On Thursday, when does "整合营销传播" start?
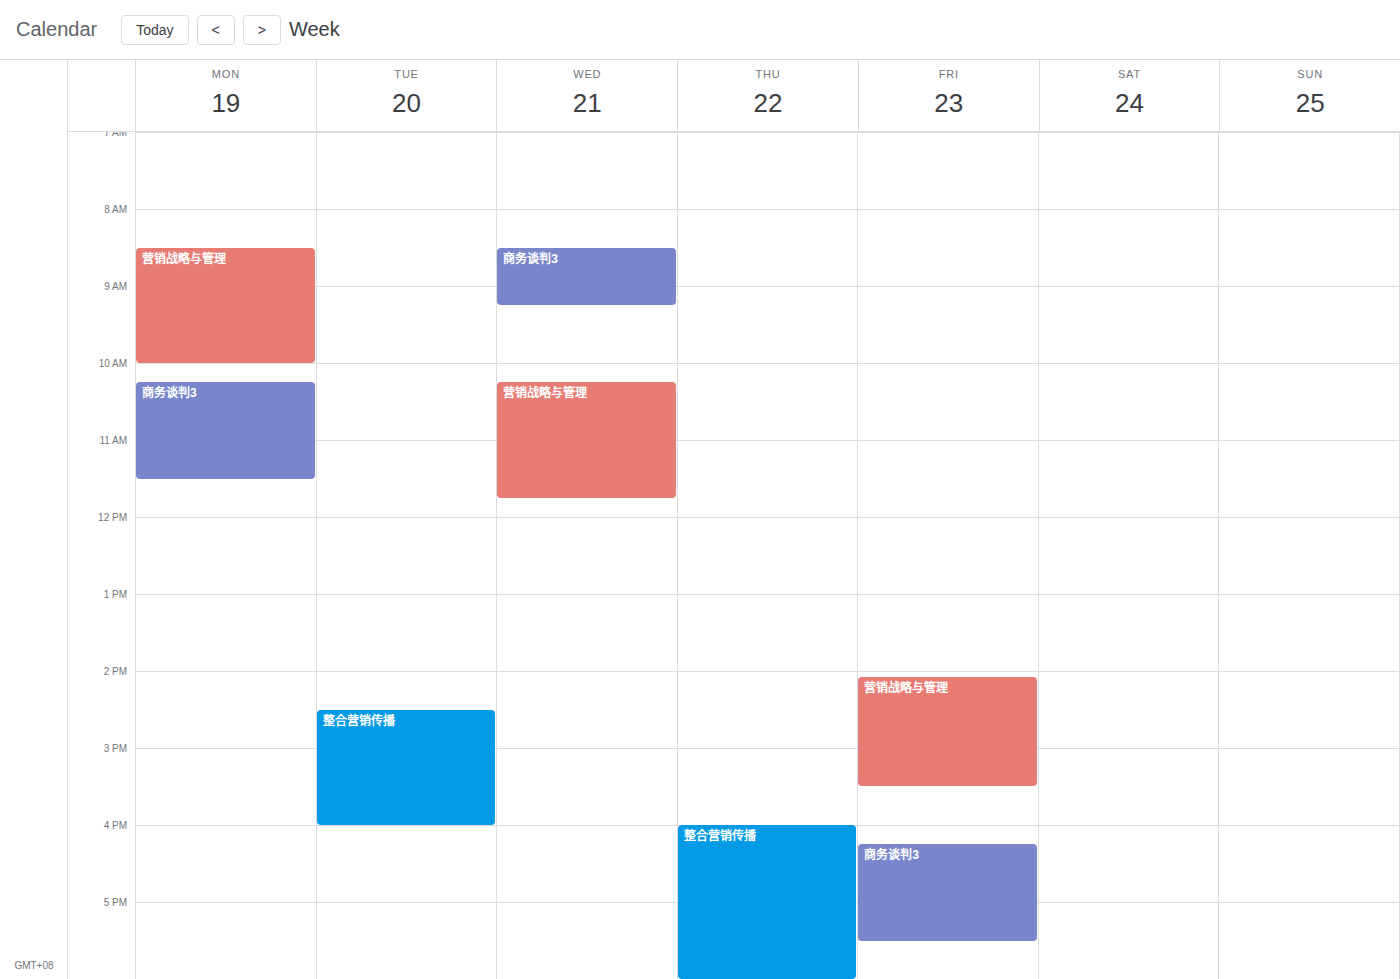
4:00 PM